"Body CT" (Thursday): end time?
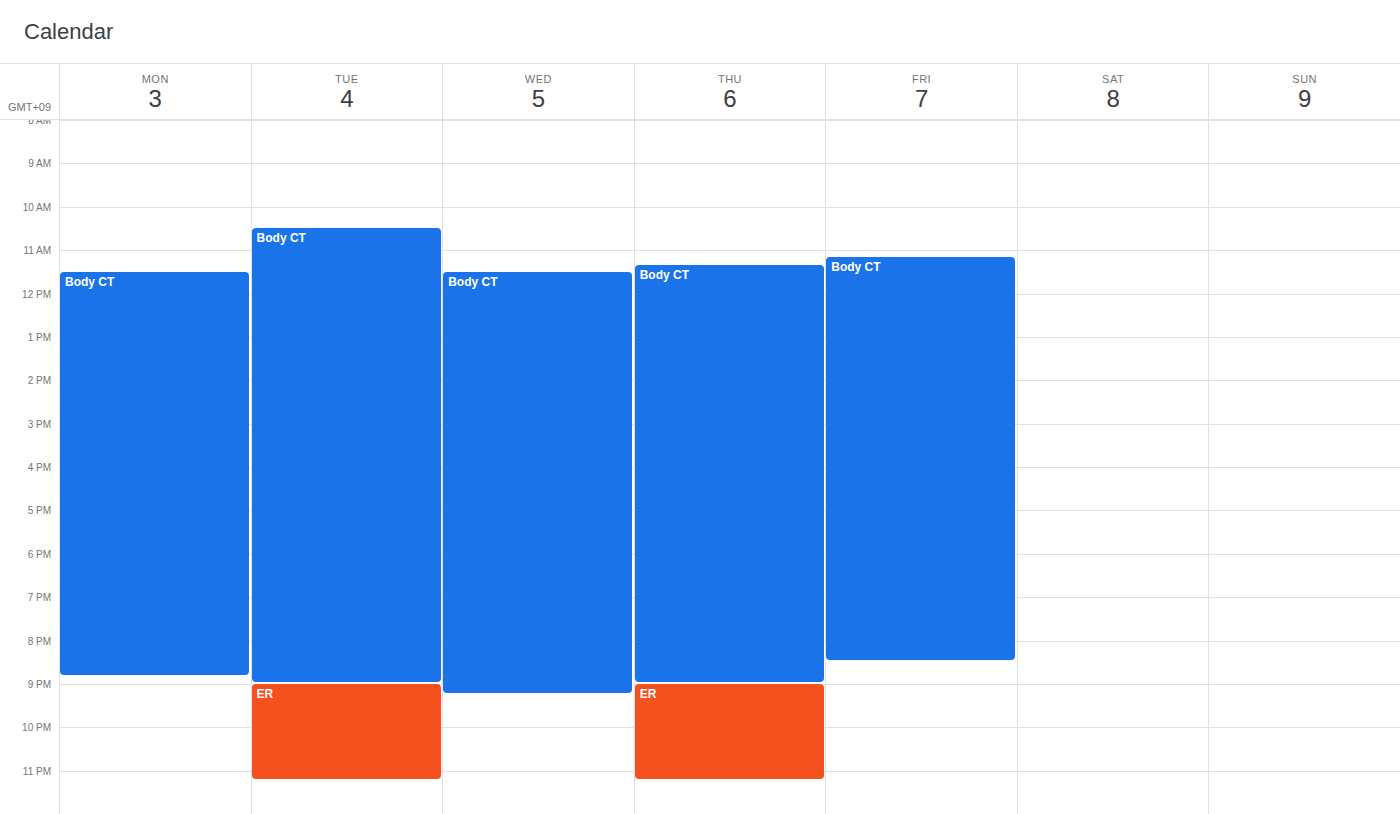
9:00 PM